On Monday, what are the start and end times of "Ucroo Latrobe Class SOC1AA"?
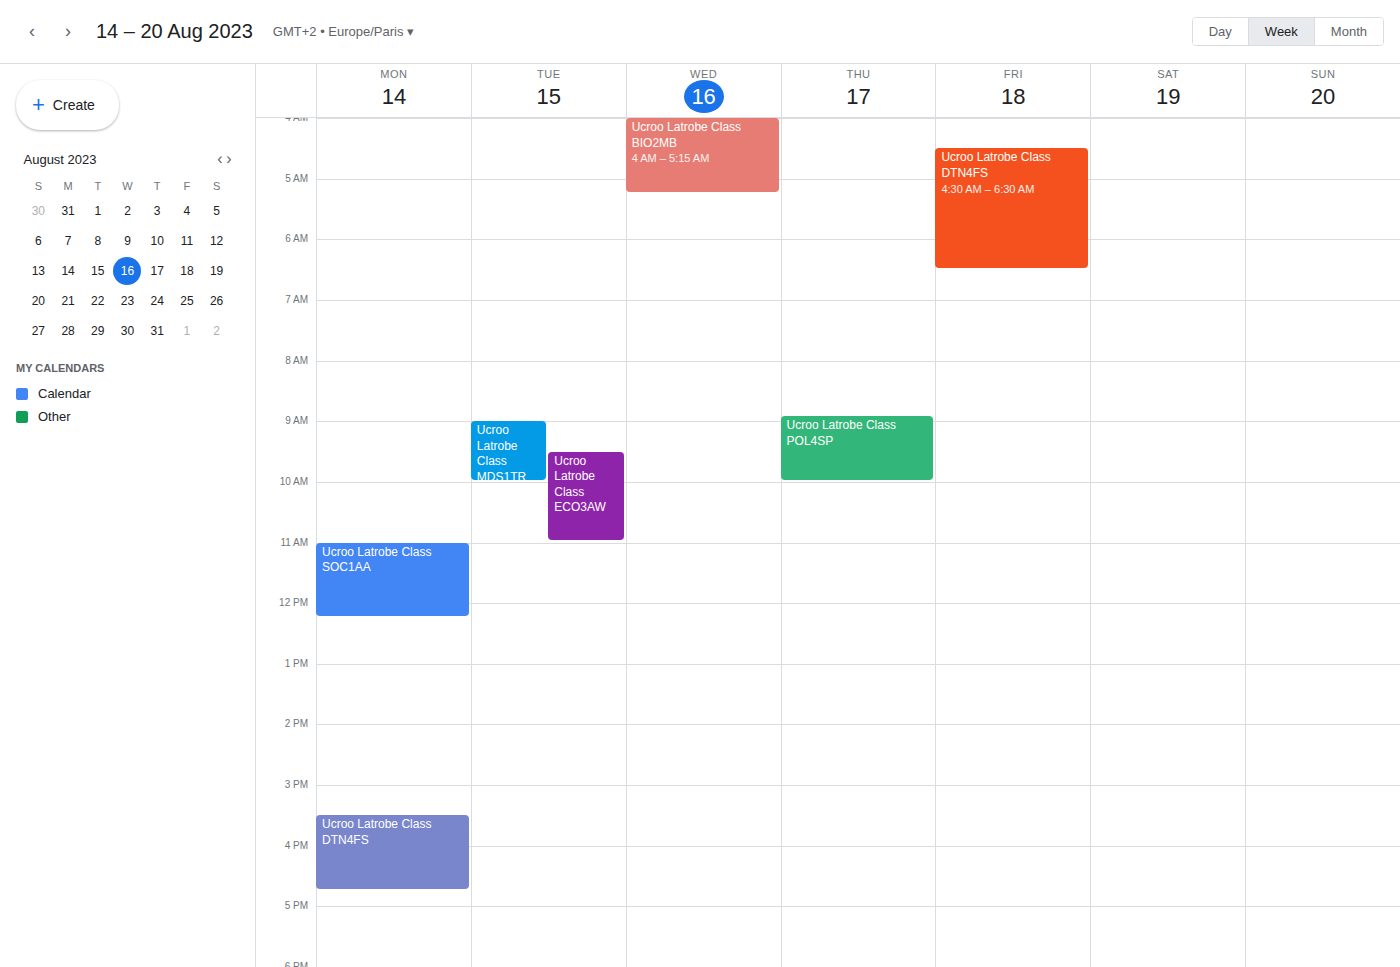
11:00 AM to 12:15 PM